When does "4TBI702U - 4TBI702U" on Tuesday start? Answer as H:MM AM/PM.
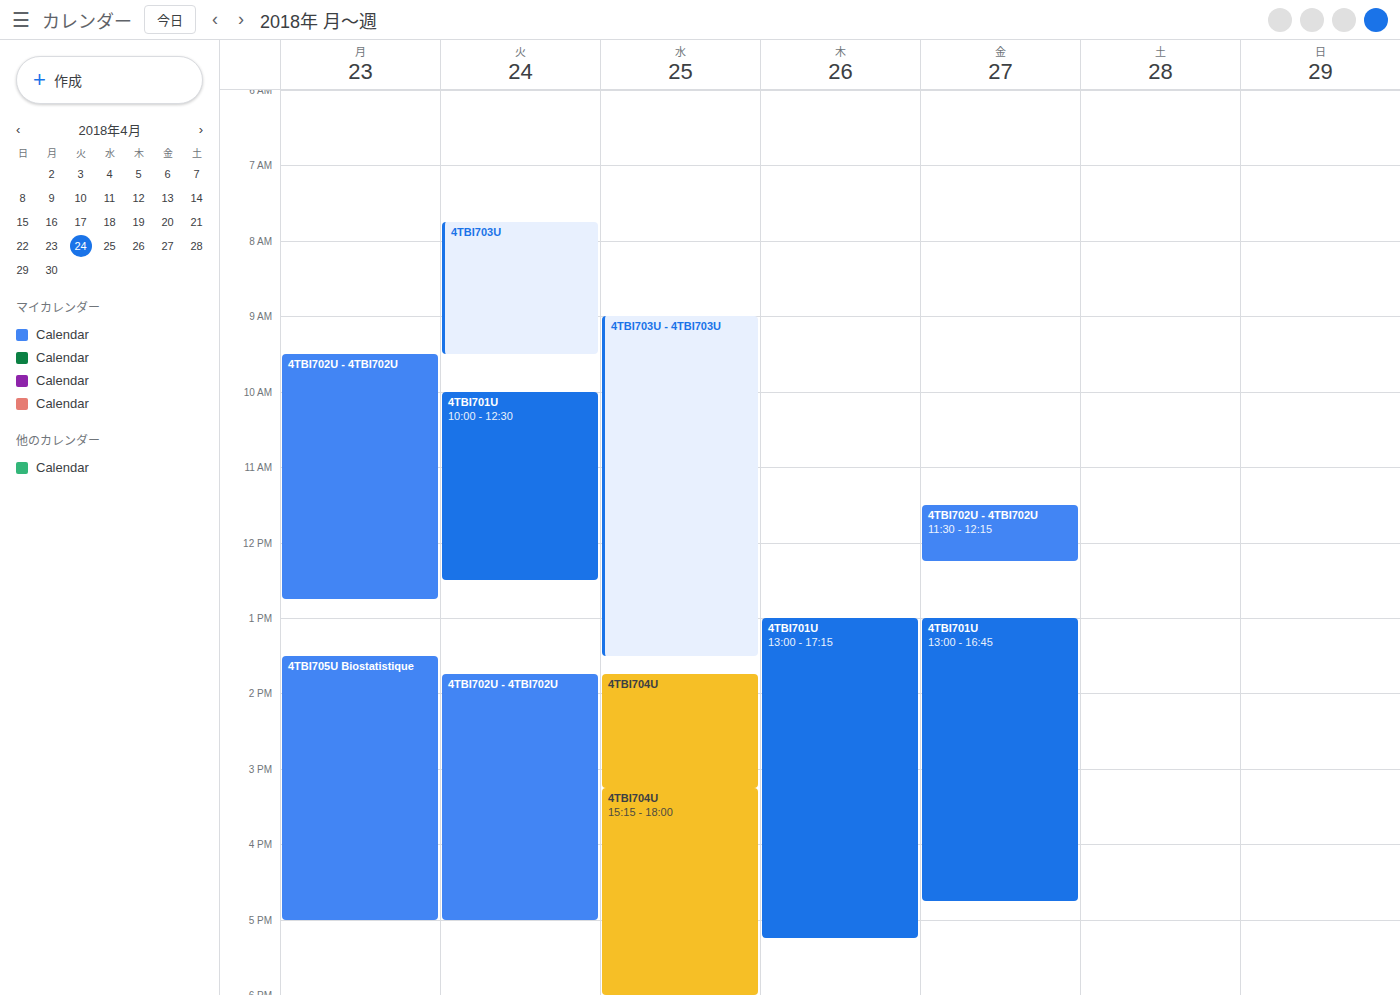
1:45 PM